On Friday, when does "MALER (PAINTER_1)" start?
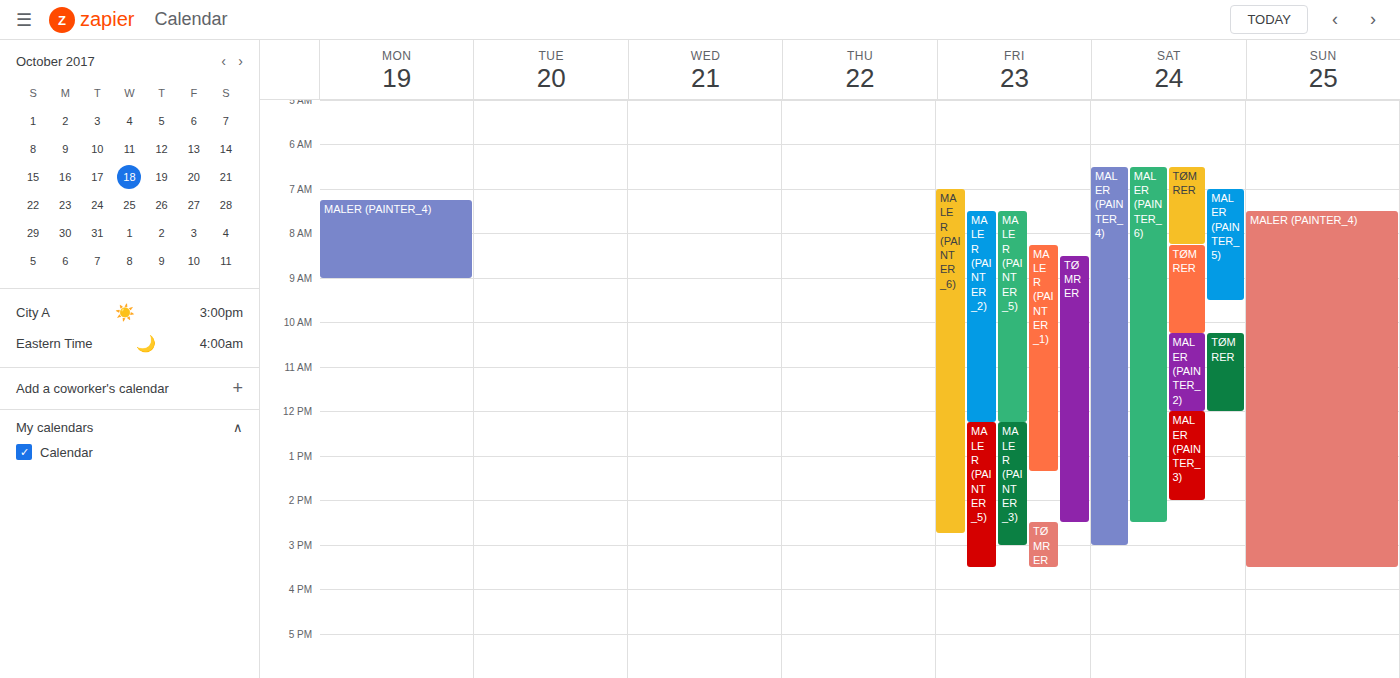
8:15 AM